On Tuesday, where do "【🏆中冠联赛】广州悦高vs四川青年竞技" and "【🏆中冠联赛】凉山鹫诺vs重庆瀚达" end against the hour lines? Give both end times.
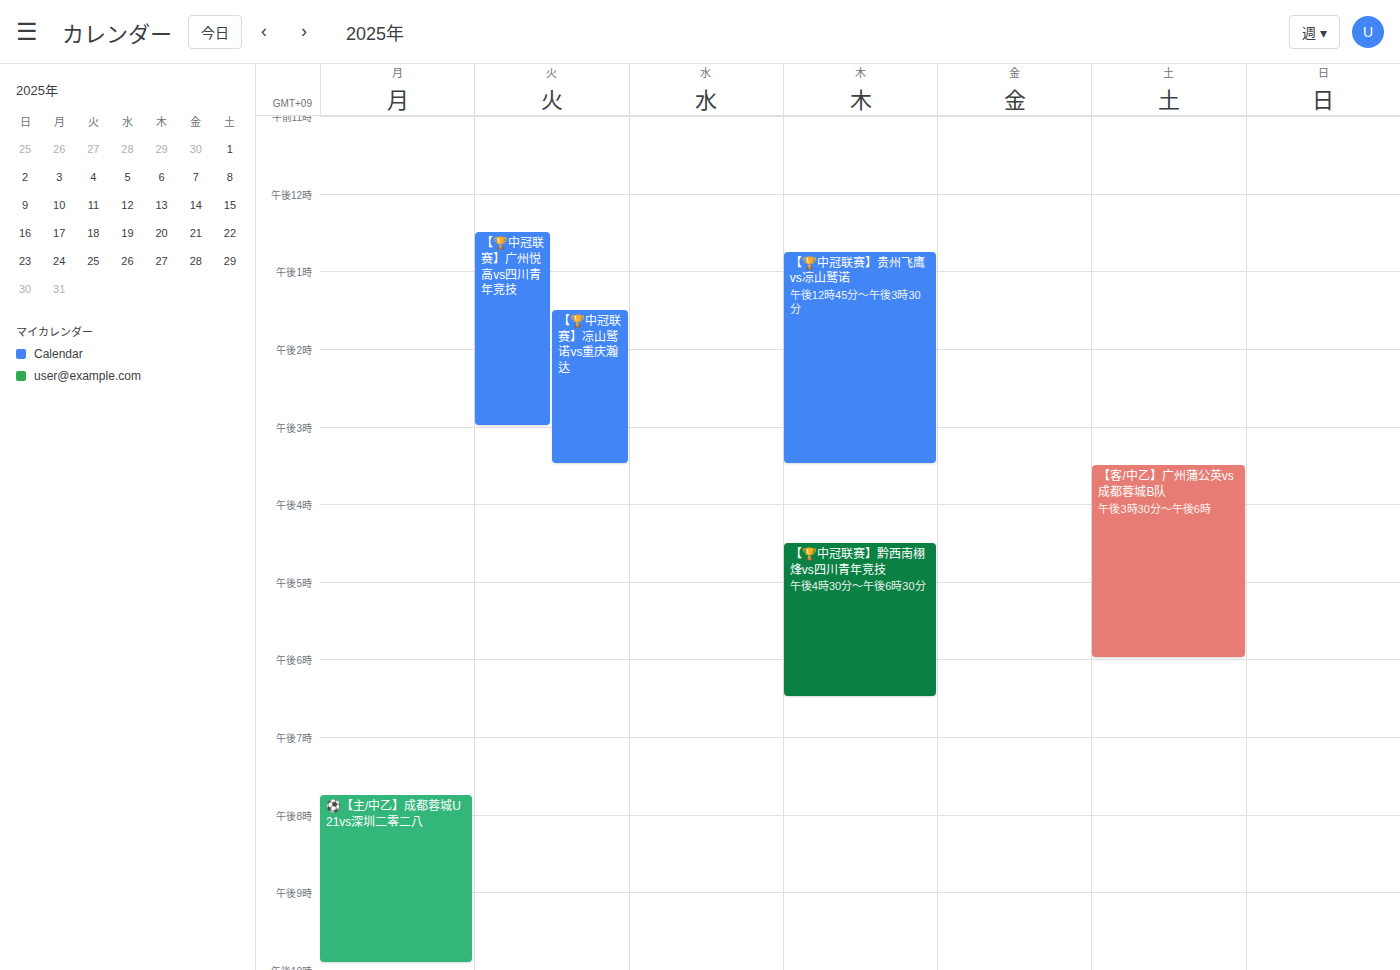
"【🏆中冠联赛】广州悦高vs四川青年竞技": 3:00 PM, exactly on the 3 PM line. "【🏆中冠联赛】凉山鹫诺vs重庆瀚达": 3:30 PM, halfway between the 3 PM and 4 PM lines.